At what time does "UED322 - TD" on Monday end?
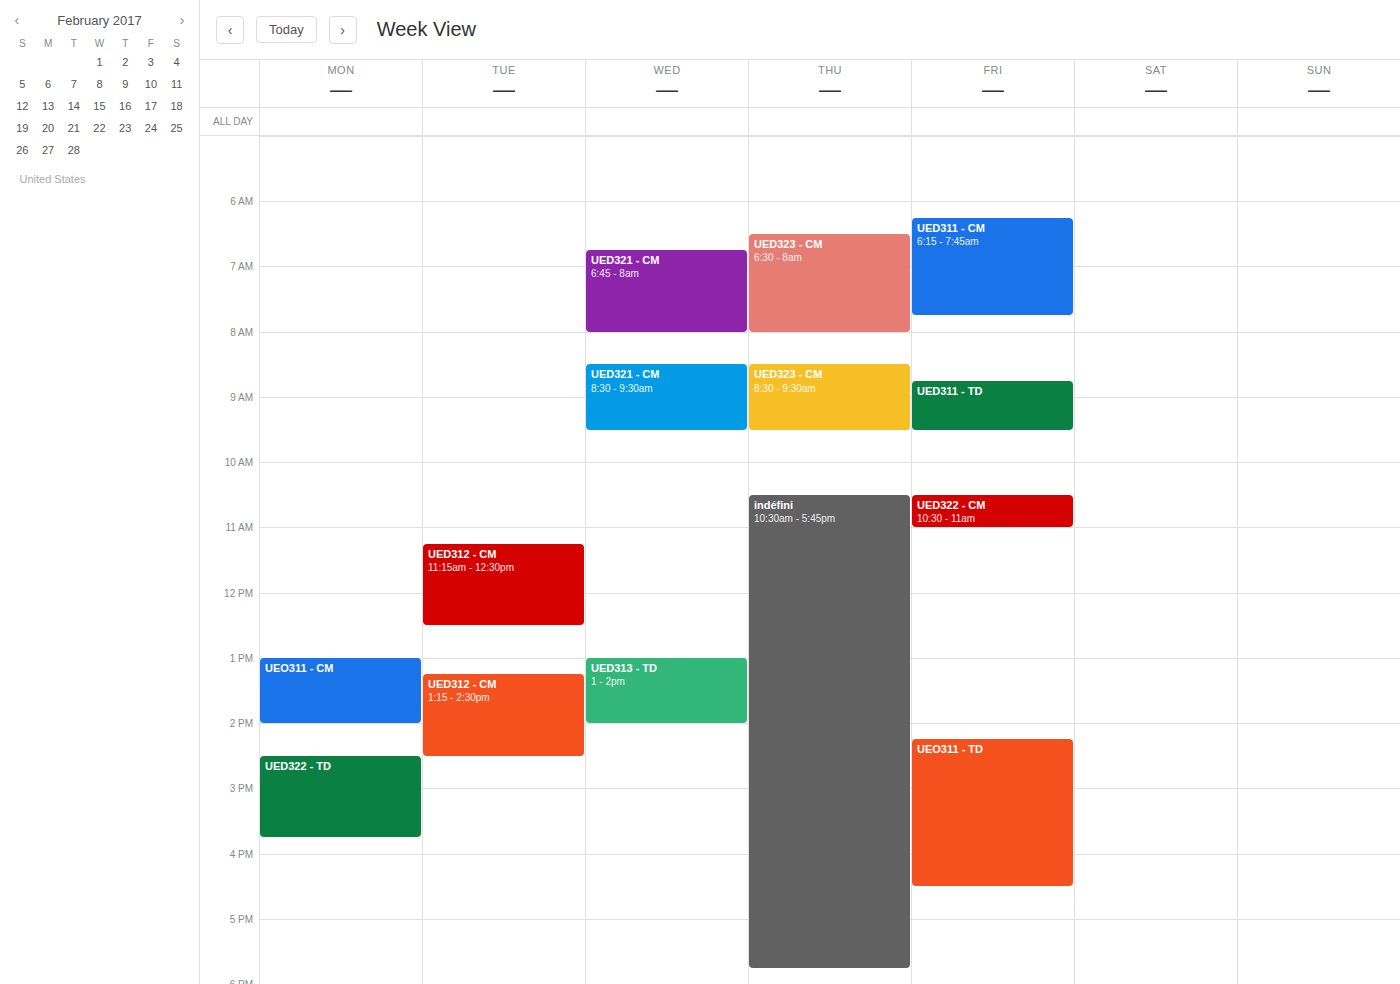
15:45